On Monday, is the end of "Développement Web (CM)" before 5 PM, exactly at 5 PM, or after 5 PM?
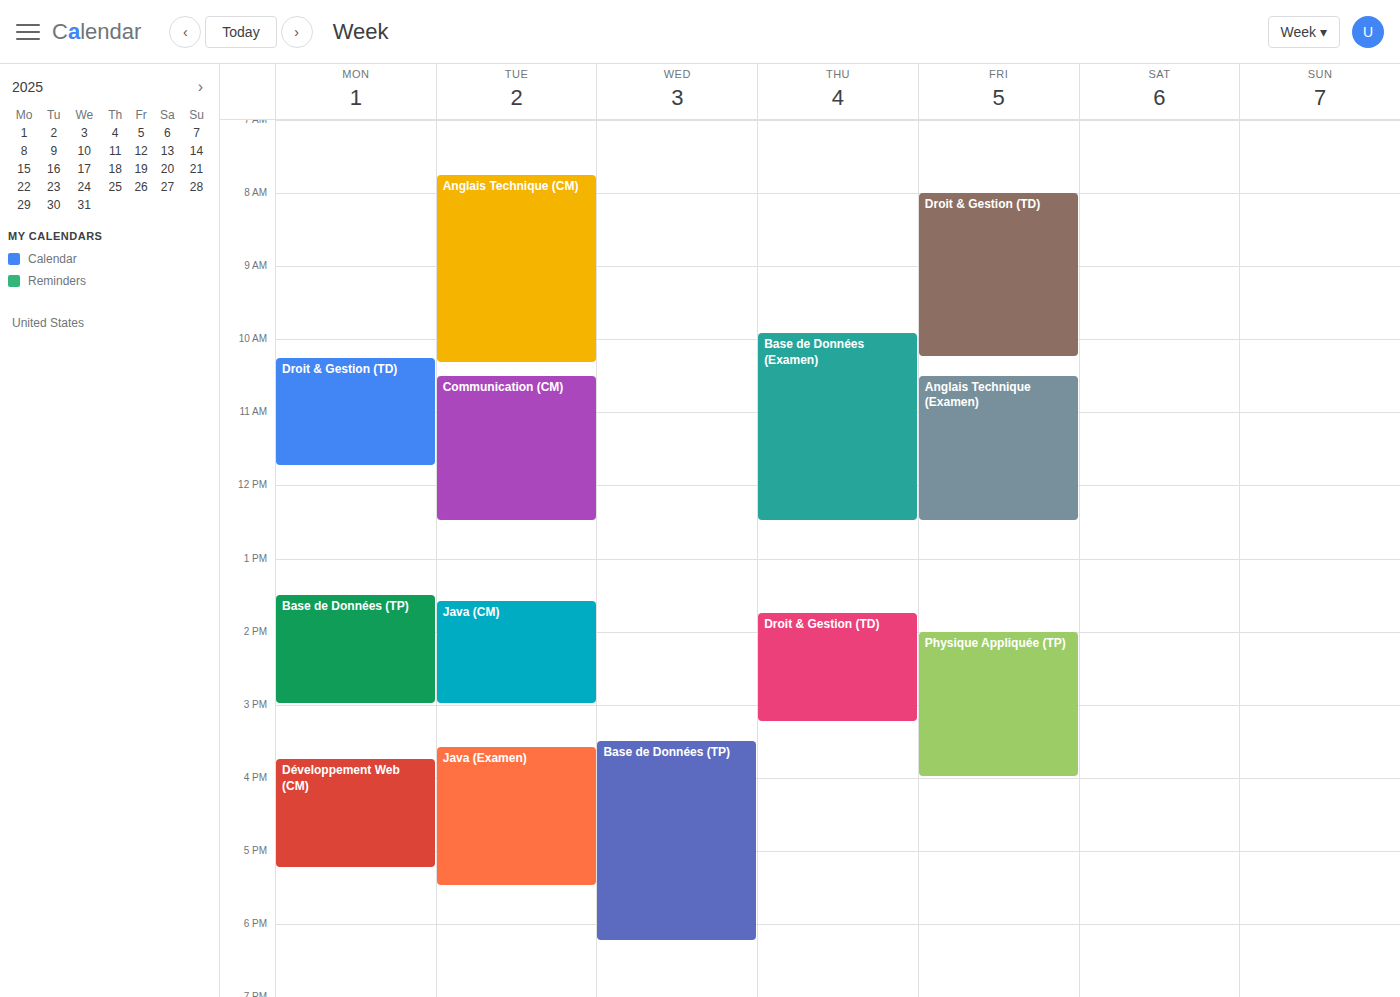
5:15 PM -- after 5 PM, 15 minutes below the 5 PM line.